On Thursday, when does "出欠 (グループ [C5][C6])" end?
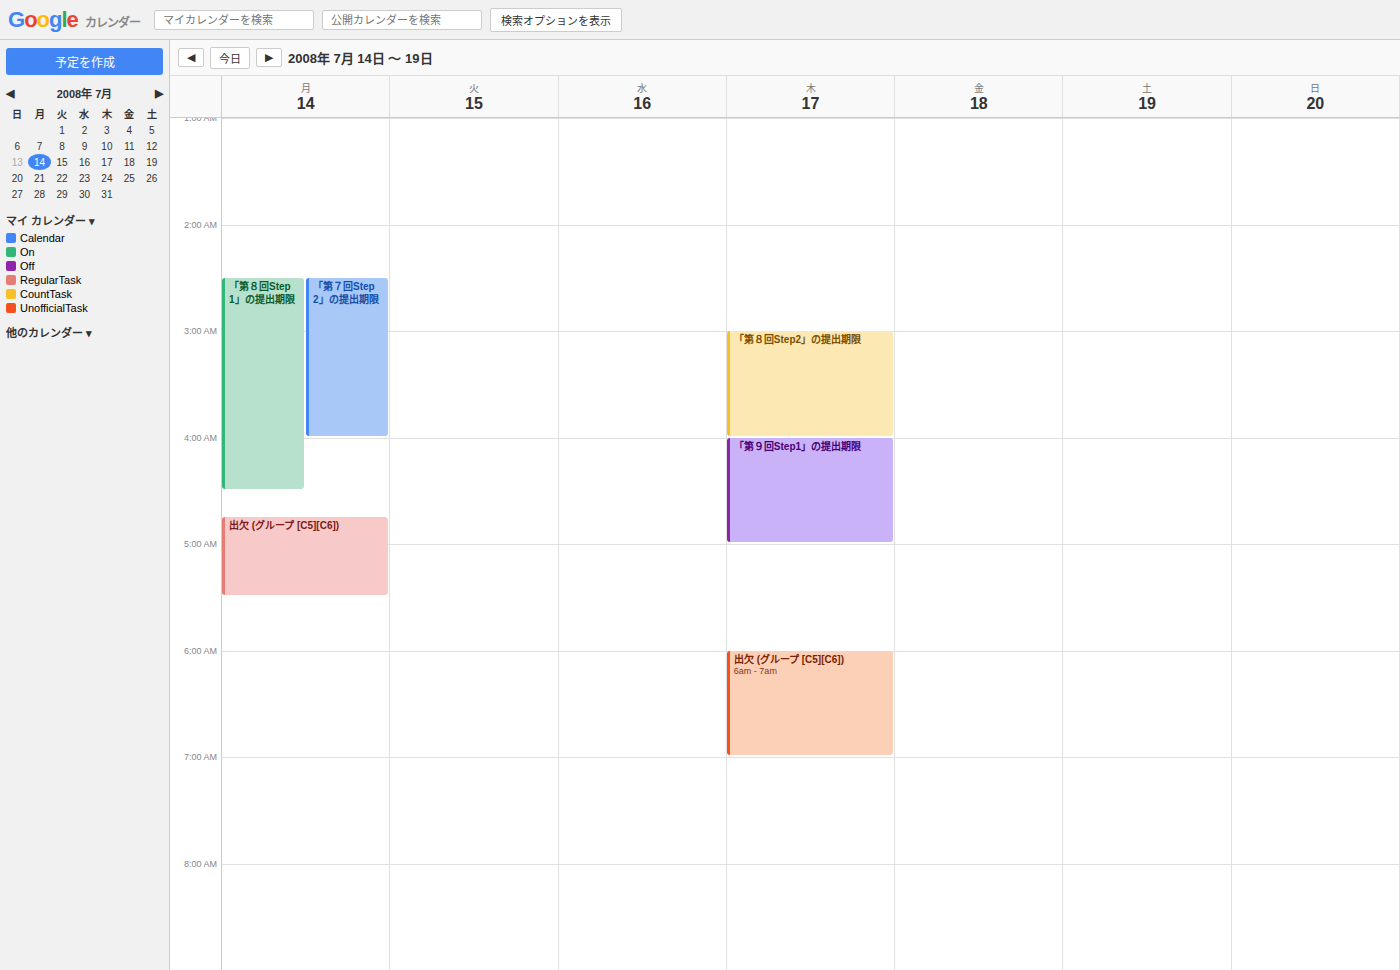
7:00 AM